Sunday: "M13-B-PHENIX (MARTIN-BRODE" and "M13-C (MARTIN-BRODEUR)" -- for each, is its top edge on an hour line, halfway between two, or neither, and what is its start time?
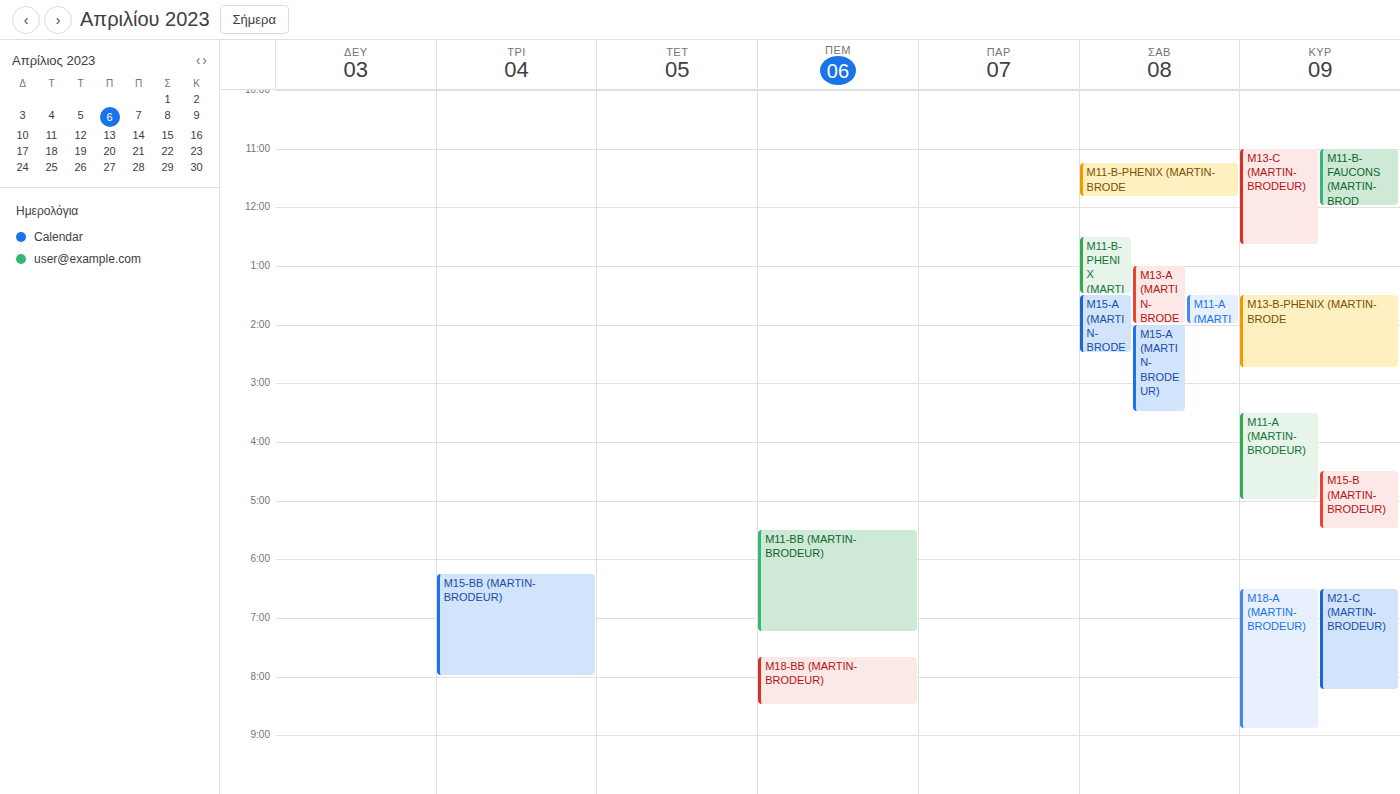
"M13-B-PHENIX (MARTIN-BRODE": 1:30 PM, halfway between the 1 PM and 2 PM lines. "M13-C (MARTIN-BRODEUR)": 11:00 AM, exactly on the 11 AM line.